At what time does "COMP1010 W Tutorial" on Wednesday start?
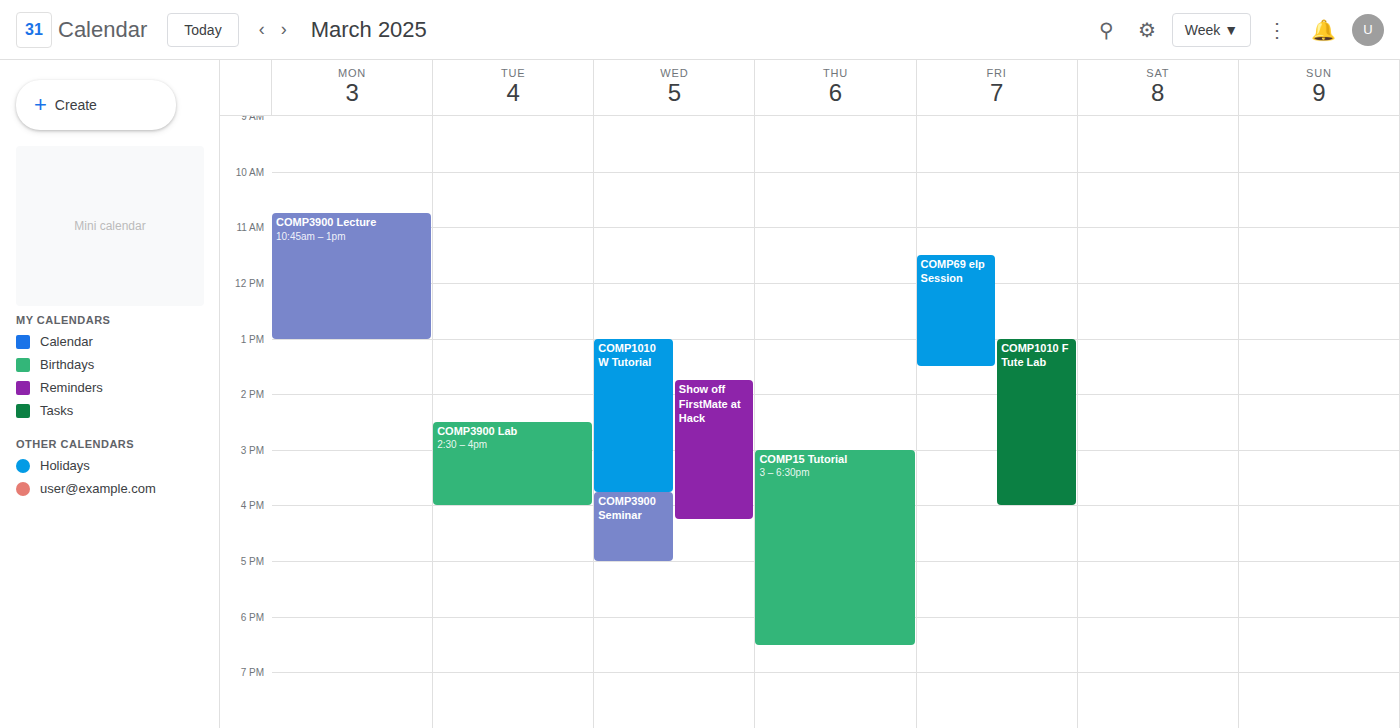
1:00 PM